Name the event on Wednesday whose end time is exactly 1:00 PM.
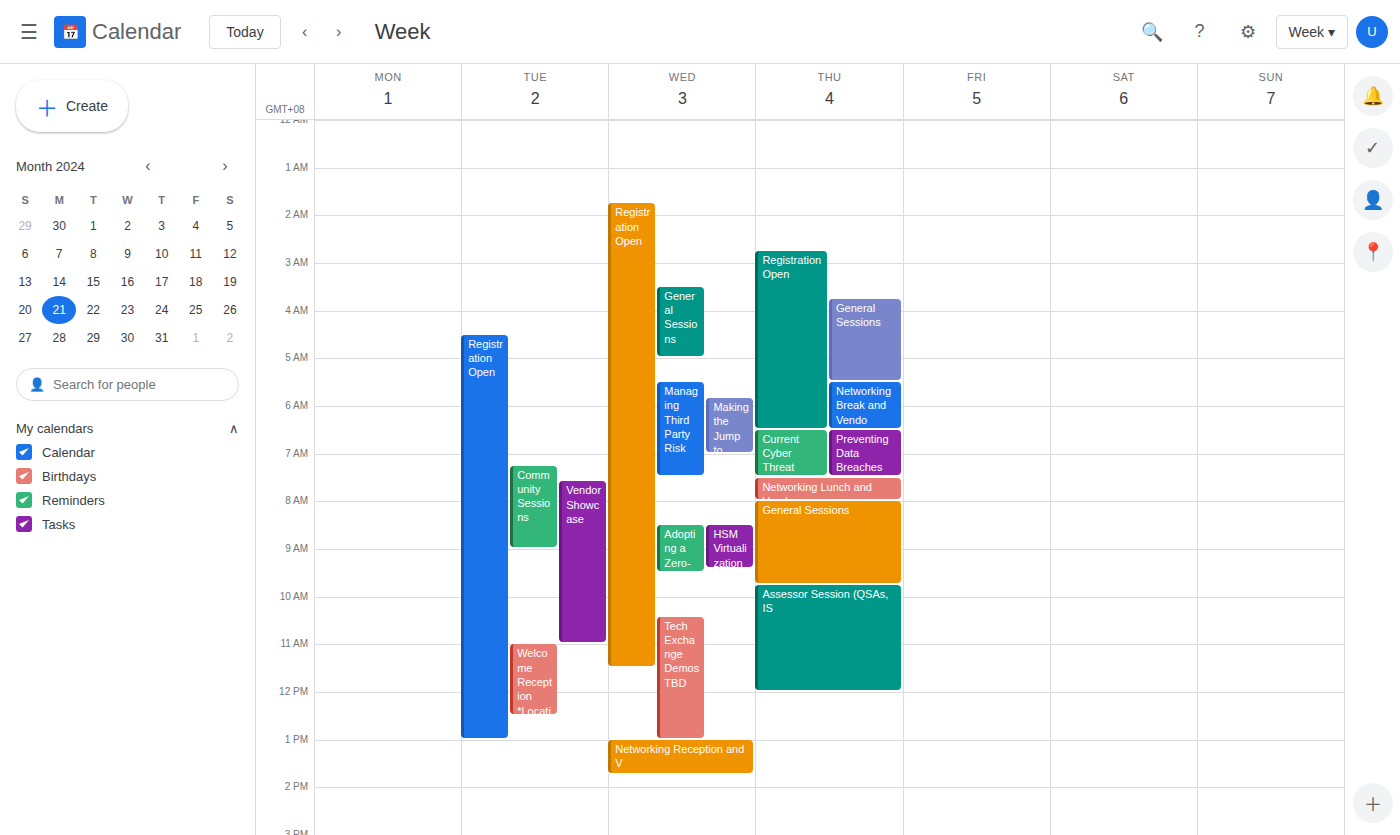
"Tech Exchange Demos TBD"